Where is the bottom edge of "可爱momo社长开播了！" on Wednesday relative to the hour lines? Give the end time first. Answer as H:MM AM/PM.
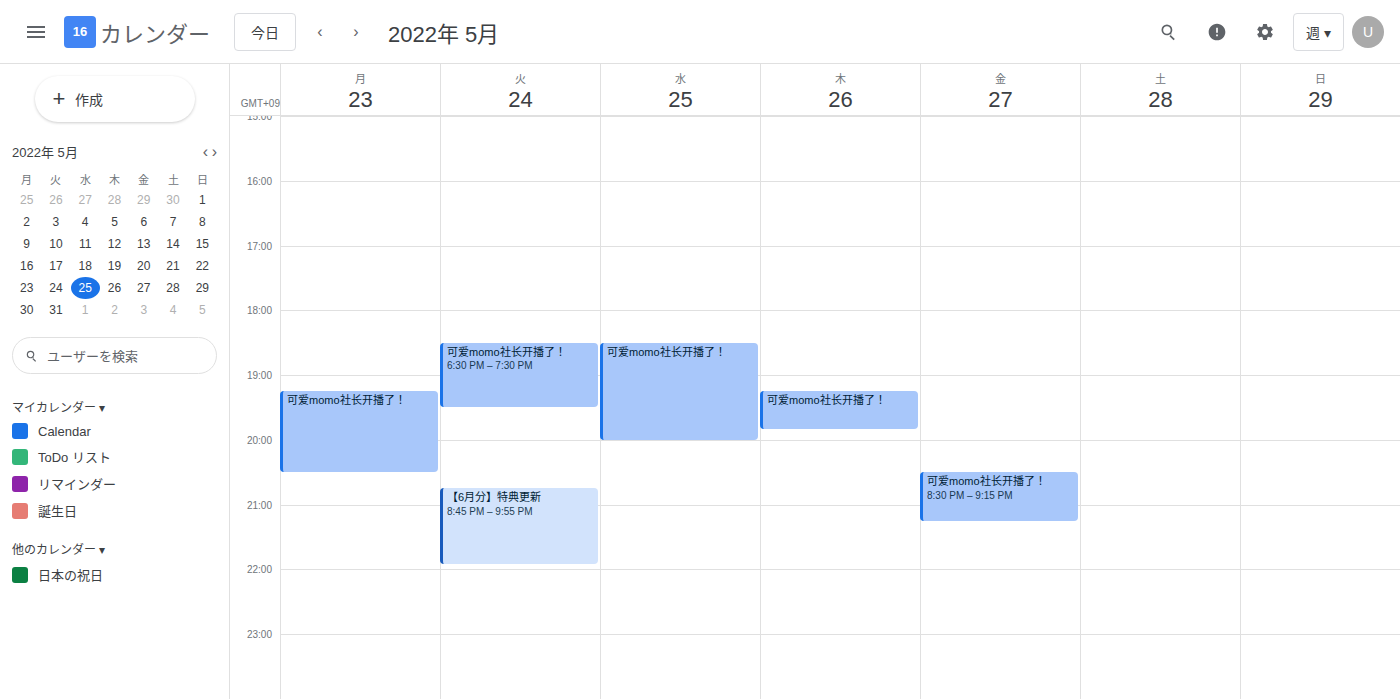
8:00 PM -- exactly on the 8 PM line.